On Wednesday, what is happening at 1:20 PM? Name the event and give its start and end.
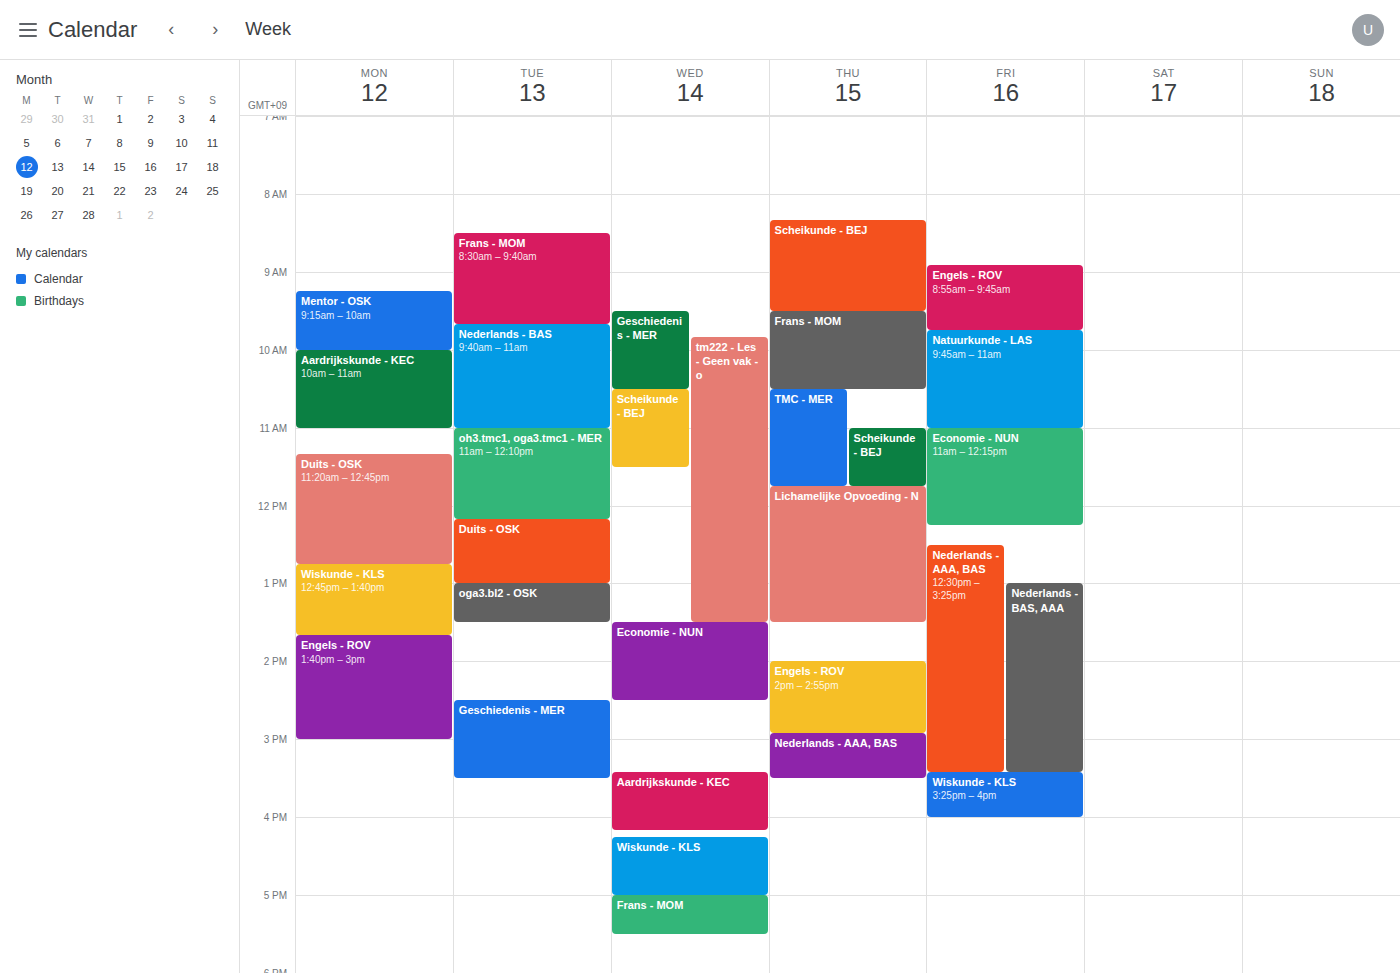
"tm222 - Les - Geen vak - o", 9:50 AM to 1:30 PM